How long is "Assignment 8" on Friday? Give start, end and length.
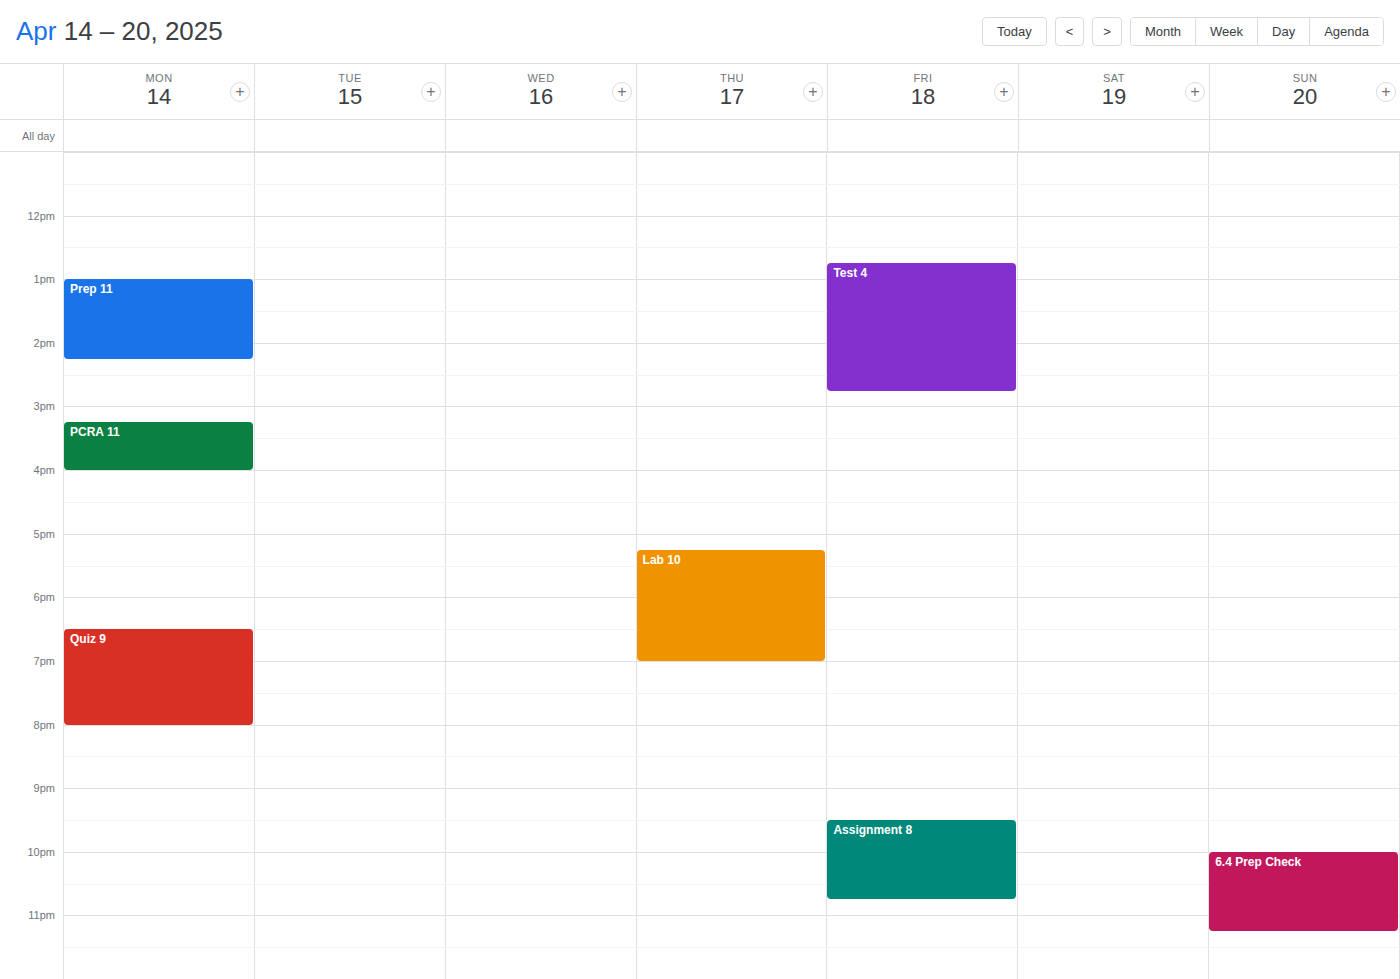
9:30 PM to 10:45 PM, 1 hour 15 minutes